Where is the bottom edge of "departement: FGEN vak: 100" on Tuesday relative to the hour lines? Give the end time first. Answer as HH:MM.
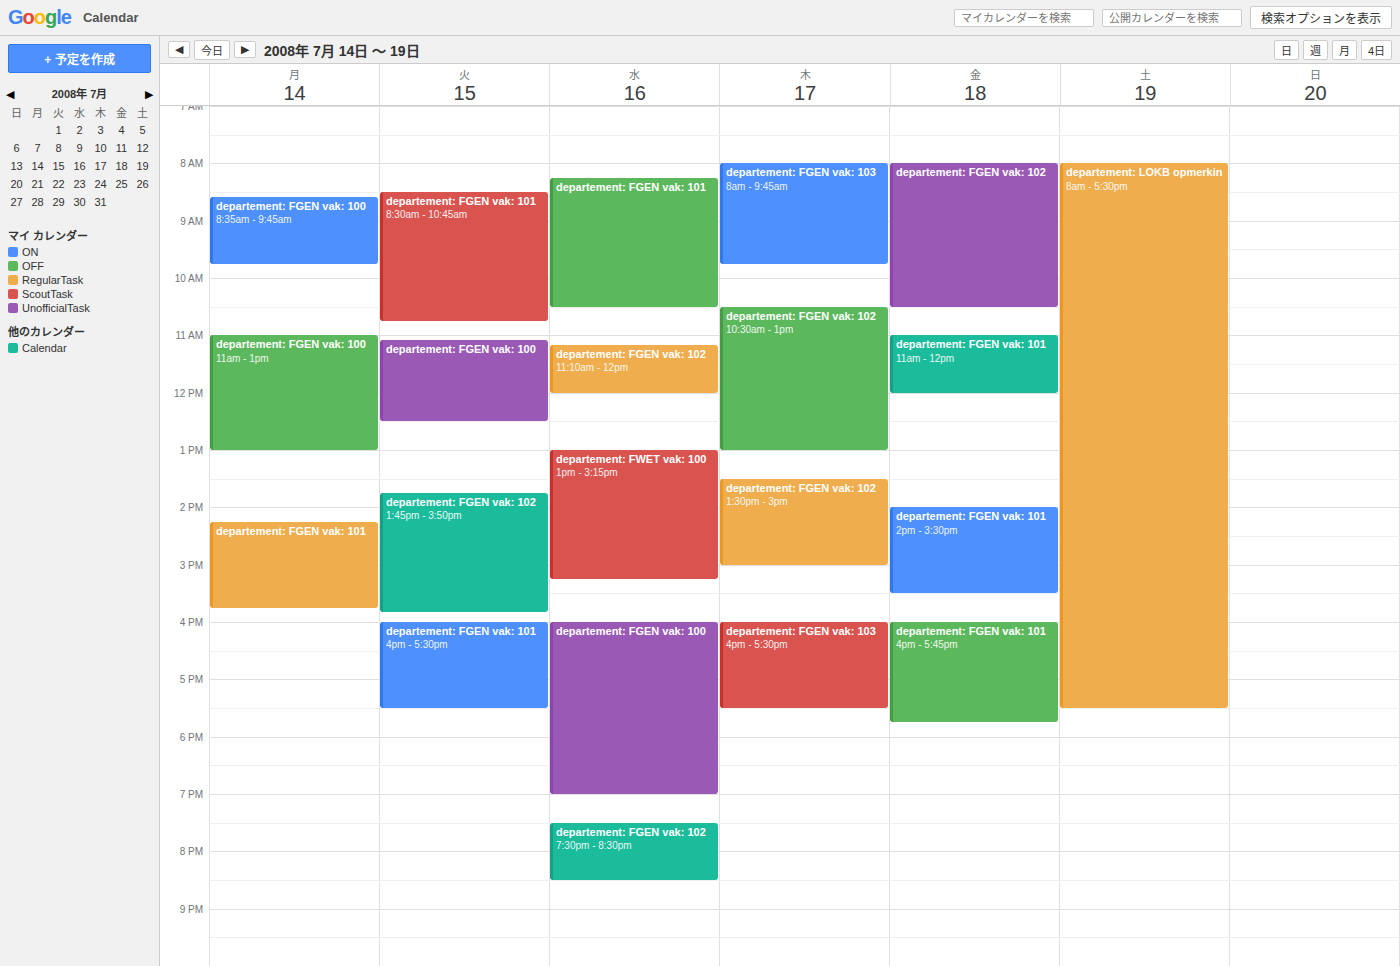
12:30 -- halfway between the 12:00 and 13:00 lines.